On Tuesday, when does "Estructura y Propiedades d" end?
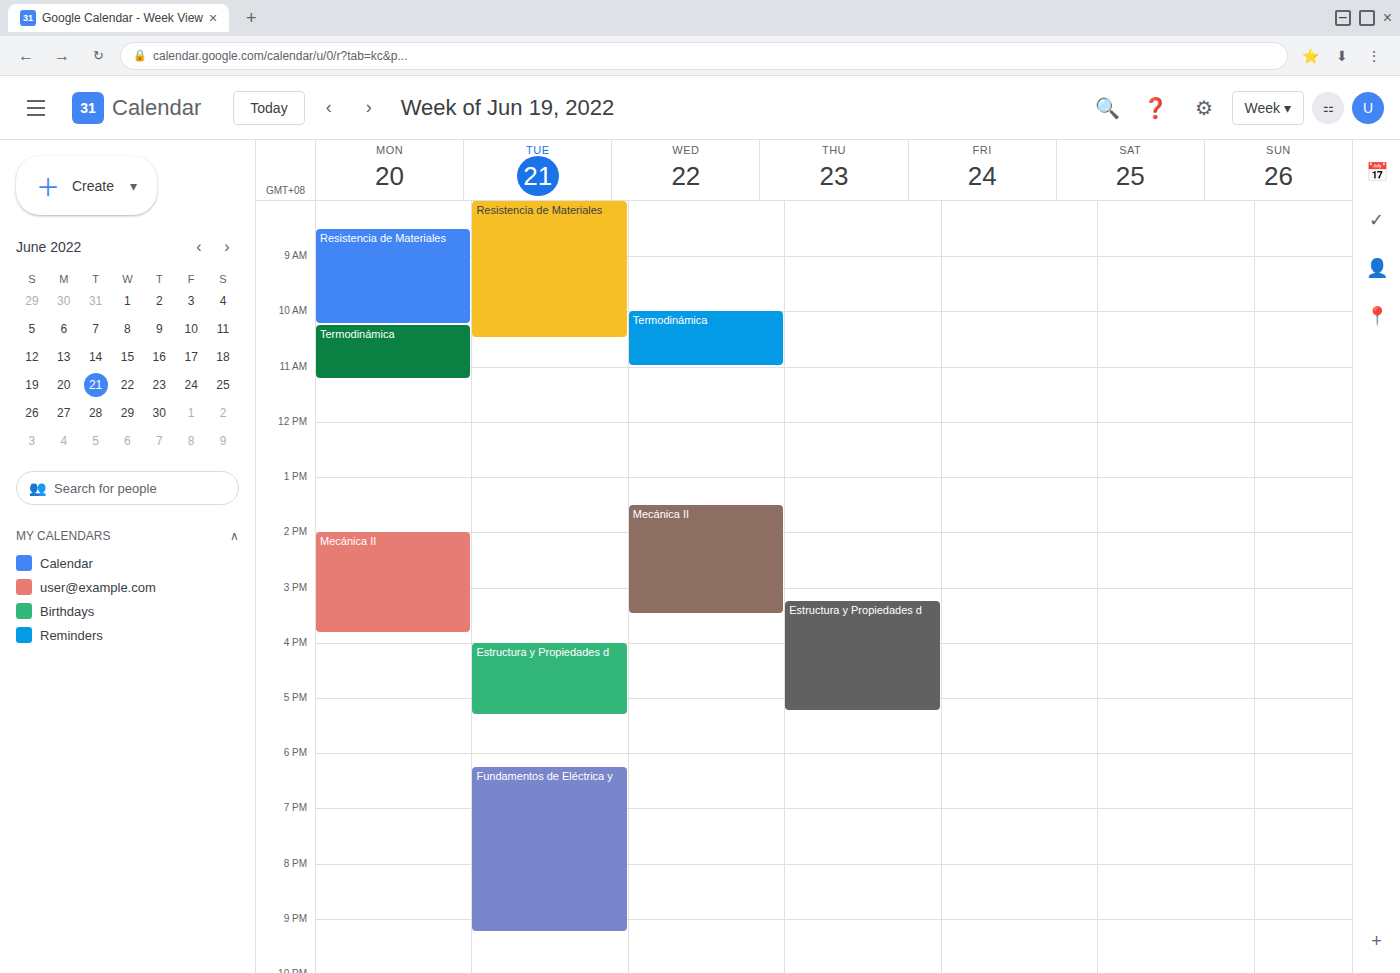
5:20 PM